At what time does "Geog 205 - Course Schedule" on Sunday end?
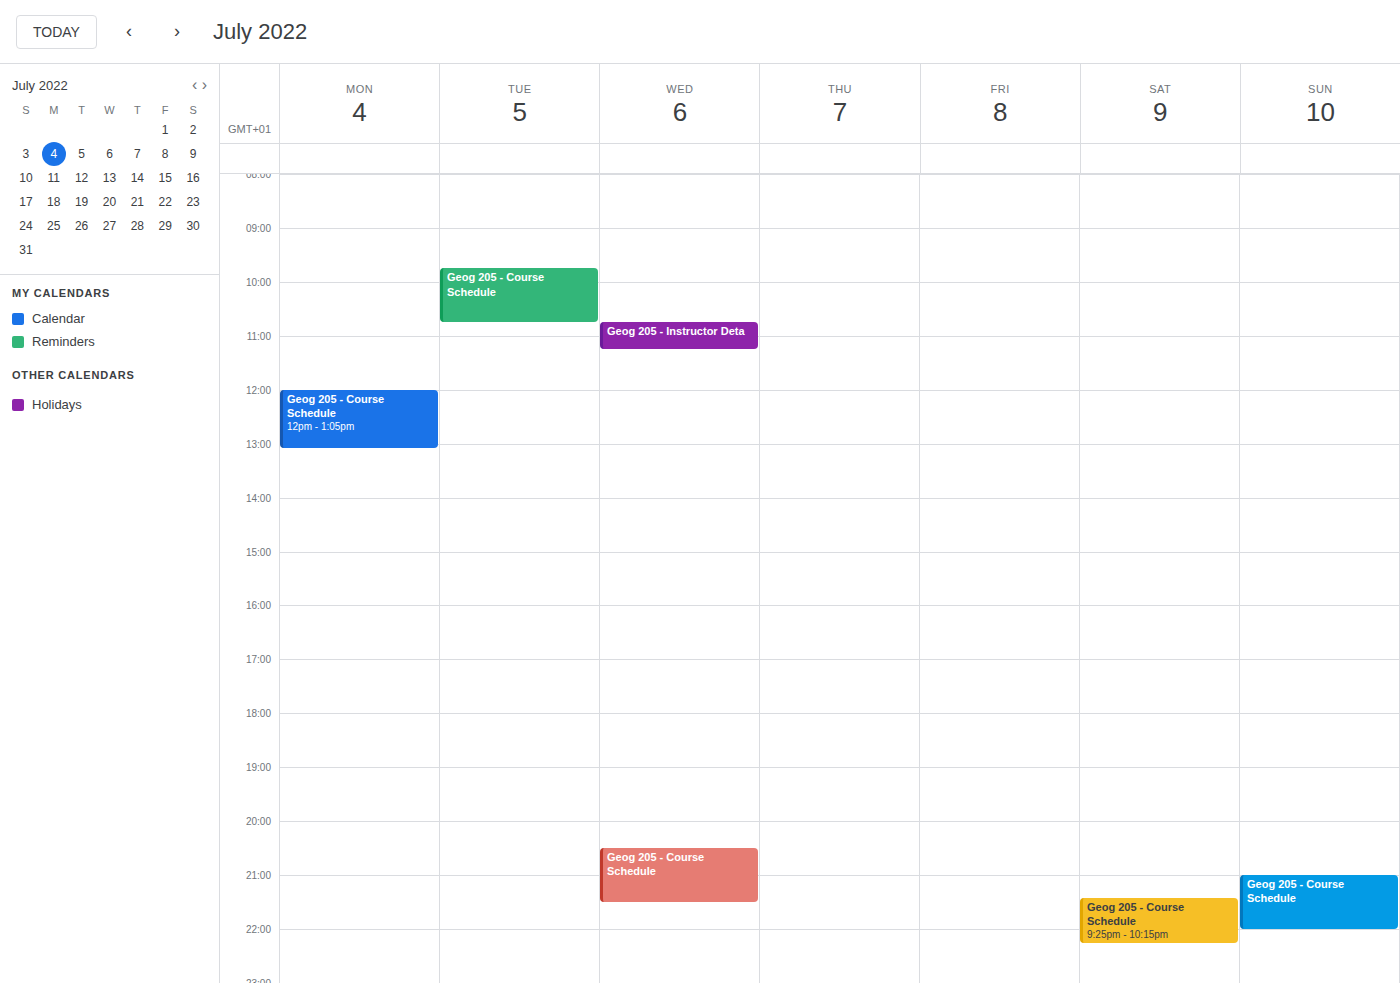
10:00 PM